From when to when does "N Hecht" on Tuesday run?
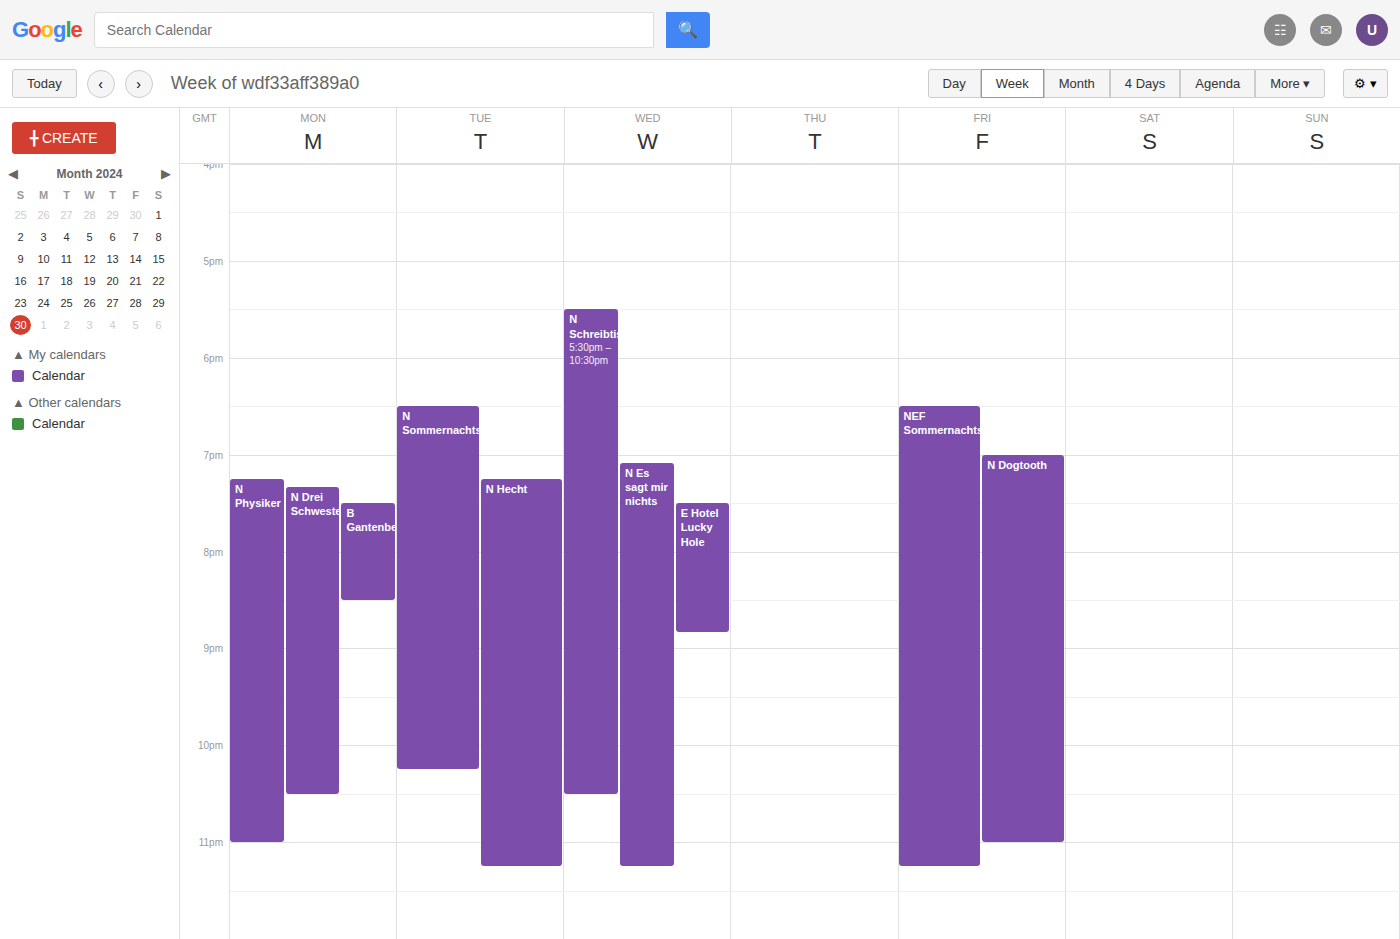
7:15 PM to 11:15 PM